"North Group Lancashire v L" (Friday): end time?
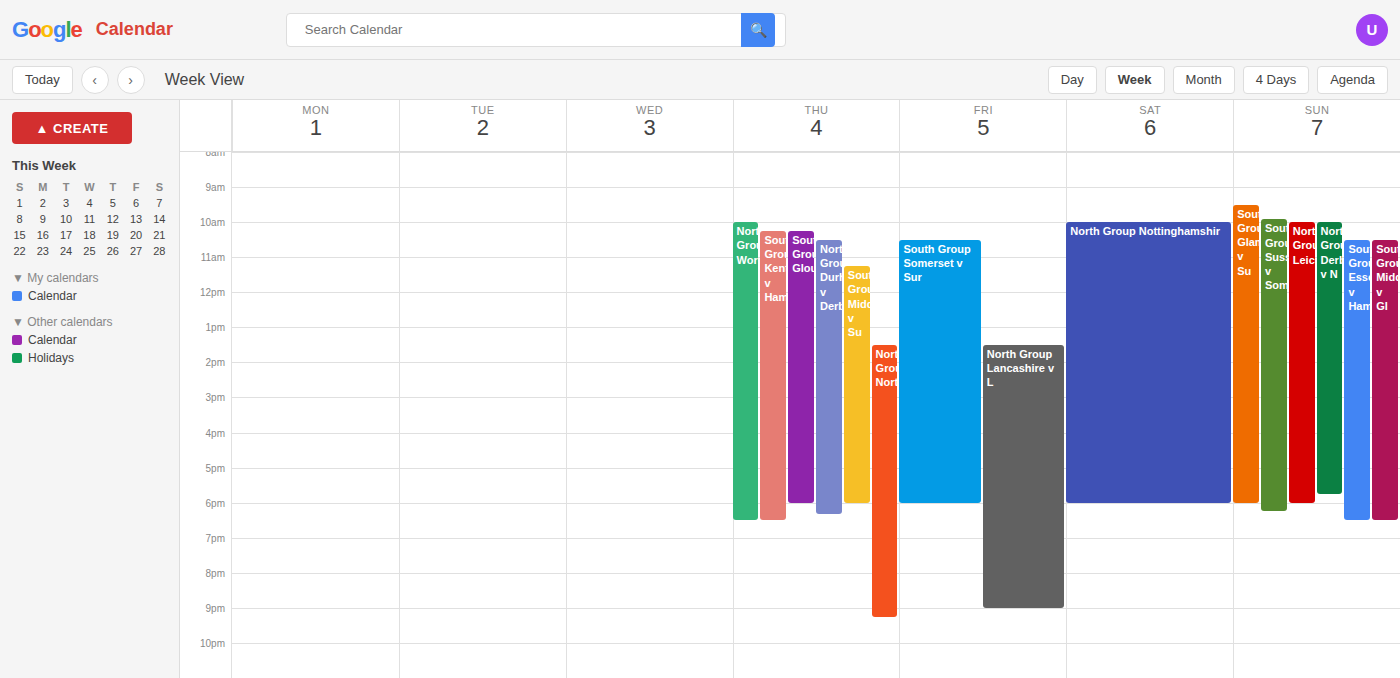
9:00 PM